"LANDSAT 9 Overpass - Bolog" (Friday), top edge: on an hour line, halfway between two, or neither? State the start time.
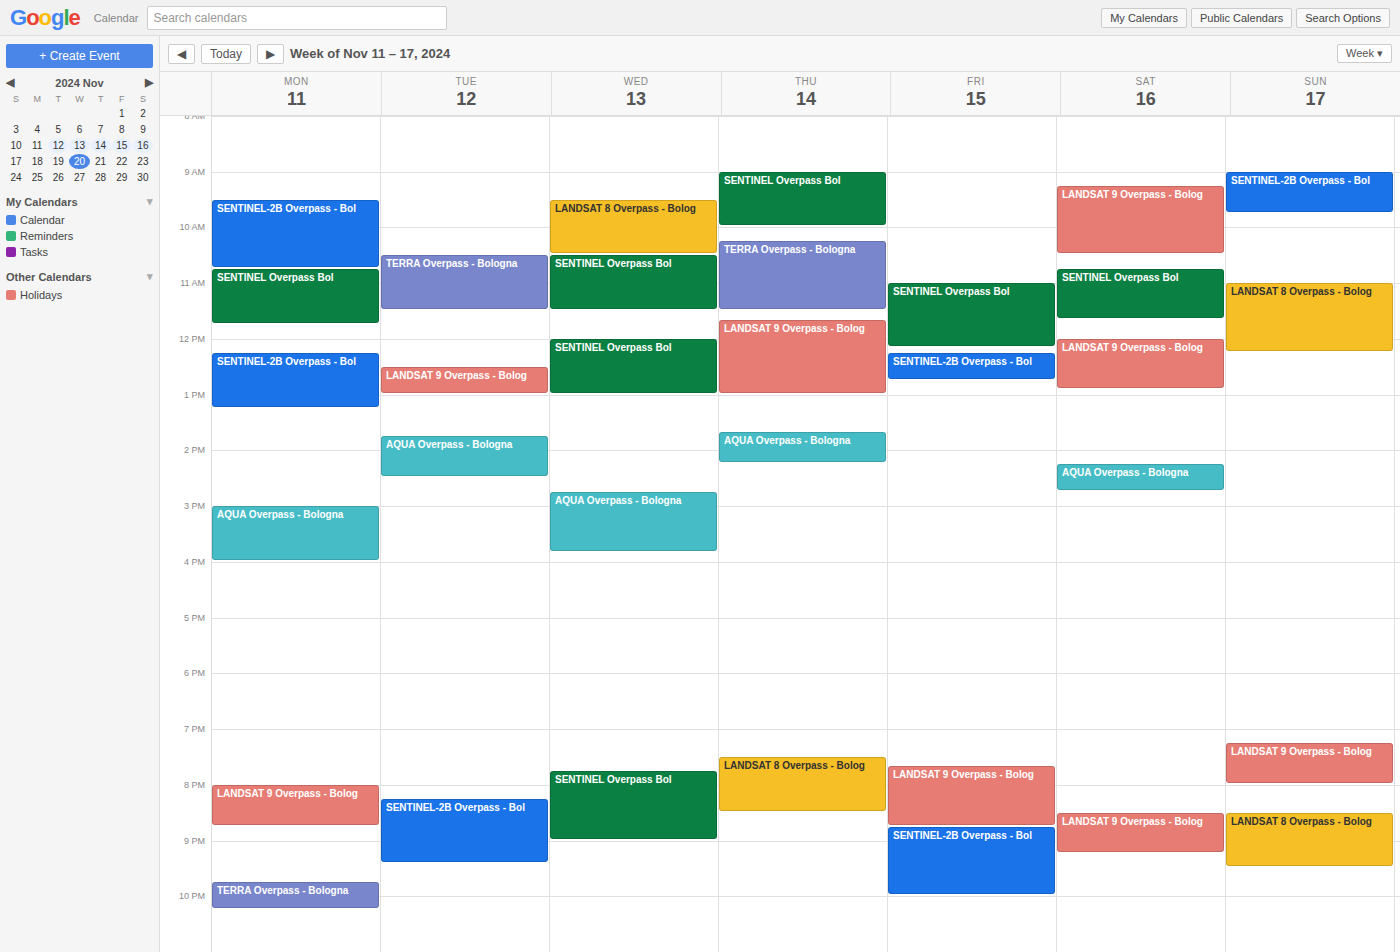
7:40 PM -- neither: 40 minutes below the 7 PM line and 20 minutes above the 8 PM line.